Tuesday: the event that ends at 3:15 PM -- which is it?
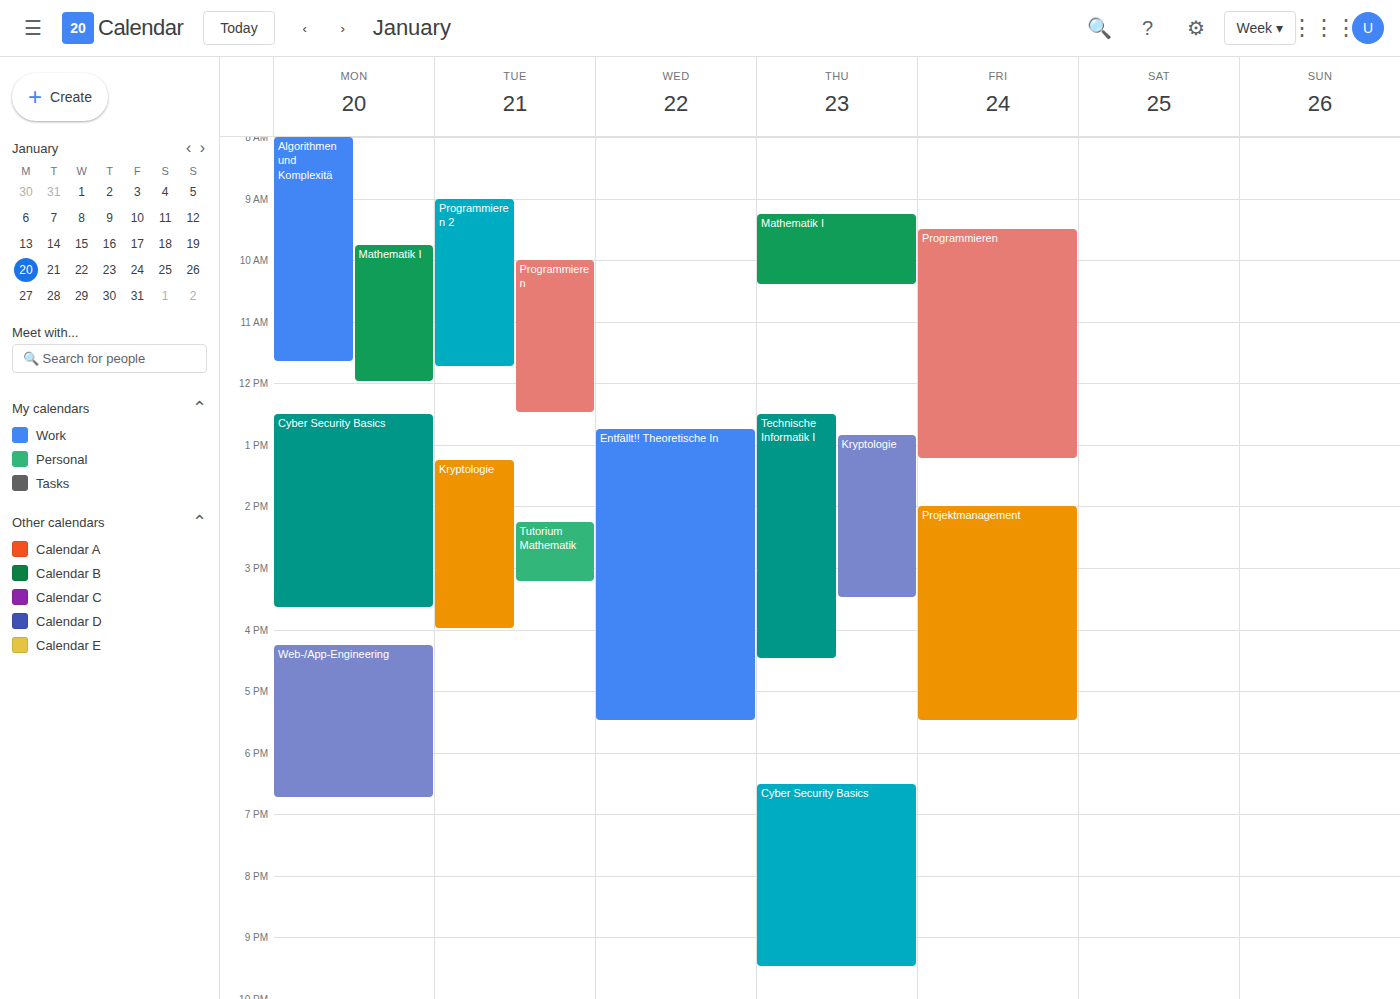
"Tutorium Mathematik"